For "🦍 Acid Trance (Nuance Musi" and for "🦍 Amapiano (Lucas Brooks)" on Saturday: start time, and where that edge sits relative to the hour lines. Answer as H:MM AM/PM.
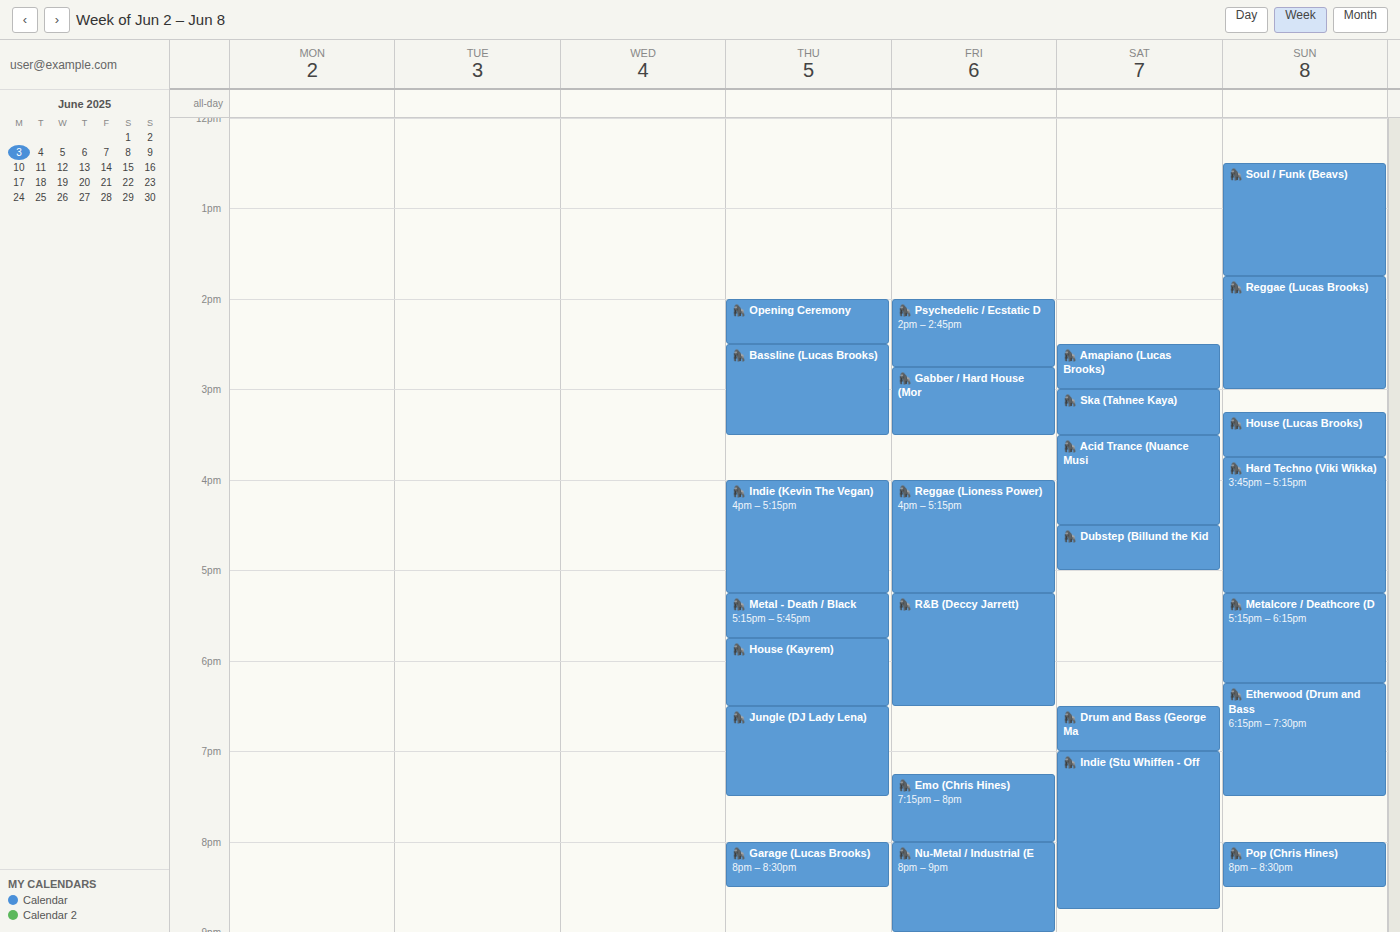
"🦍 Acid Trance (Nuance Musi": 3:30 PM, halfway between the 3 PM and 4 PM lines. "🦍 Amapiano (Lucas Brooks)": 2:30 PM, halfway between the 2 PM and 3 PM lines.